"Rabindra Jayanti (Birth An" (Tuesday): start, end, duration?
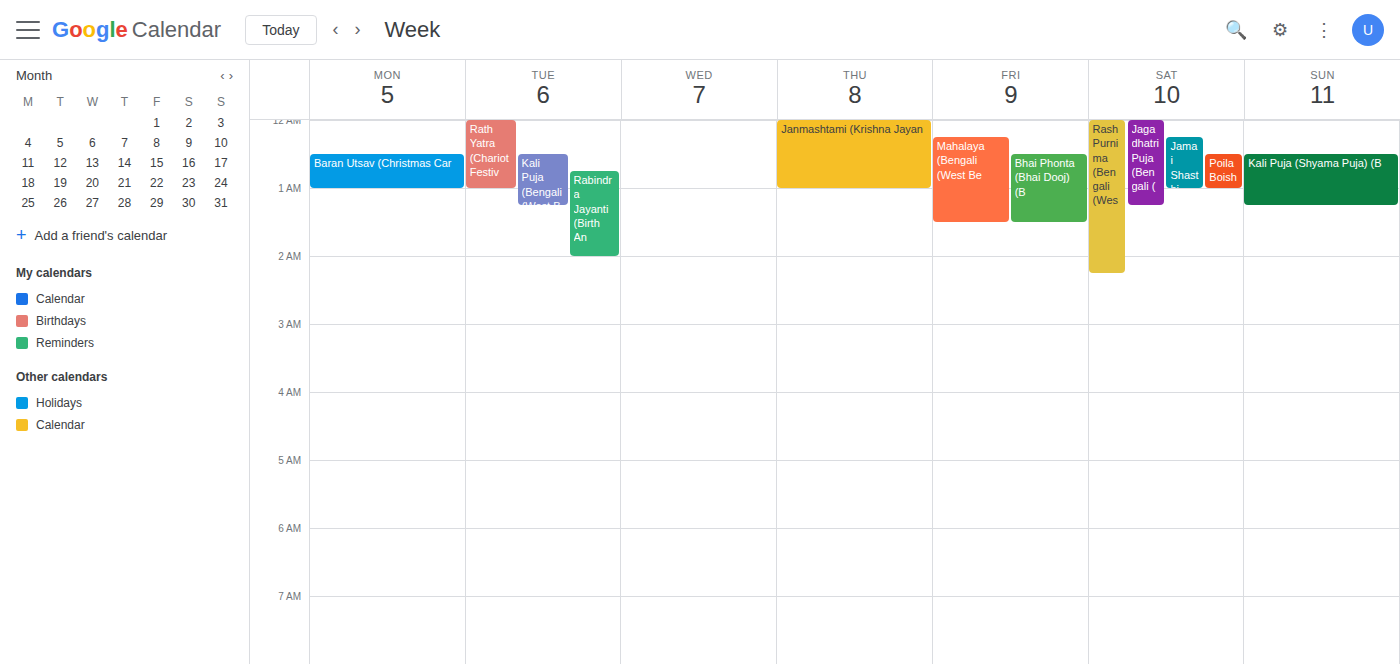
12:45 AM to 2:00 AM, 1 hour 15 minutes